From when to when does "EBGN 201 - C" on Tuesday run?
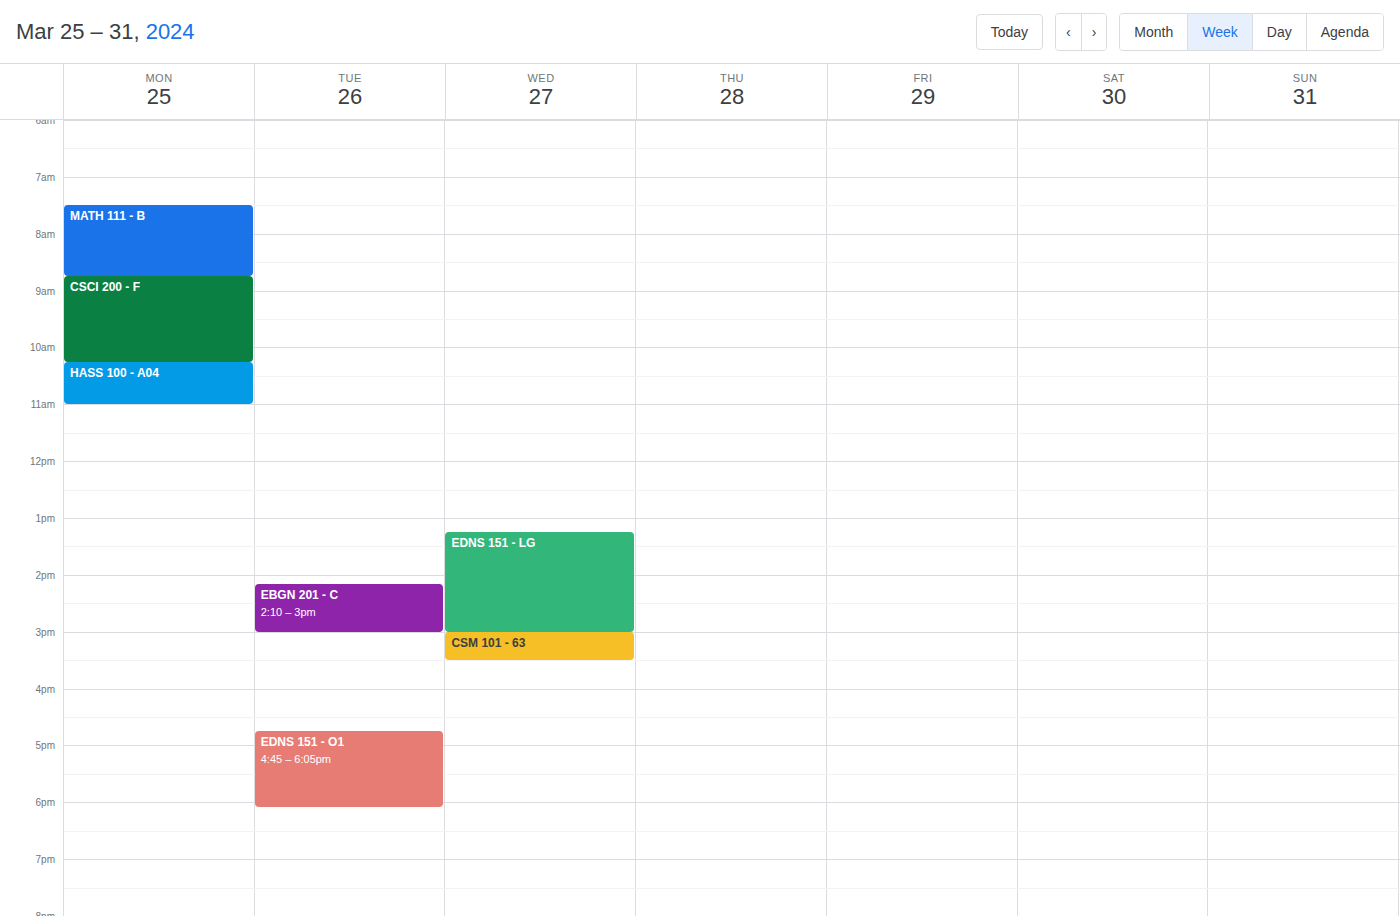
14:10 to 15:00